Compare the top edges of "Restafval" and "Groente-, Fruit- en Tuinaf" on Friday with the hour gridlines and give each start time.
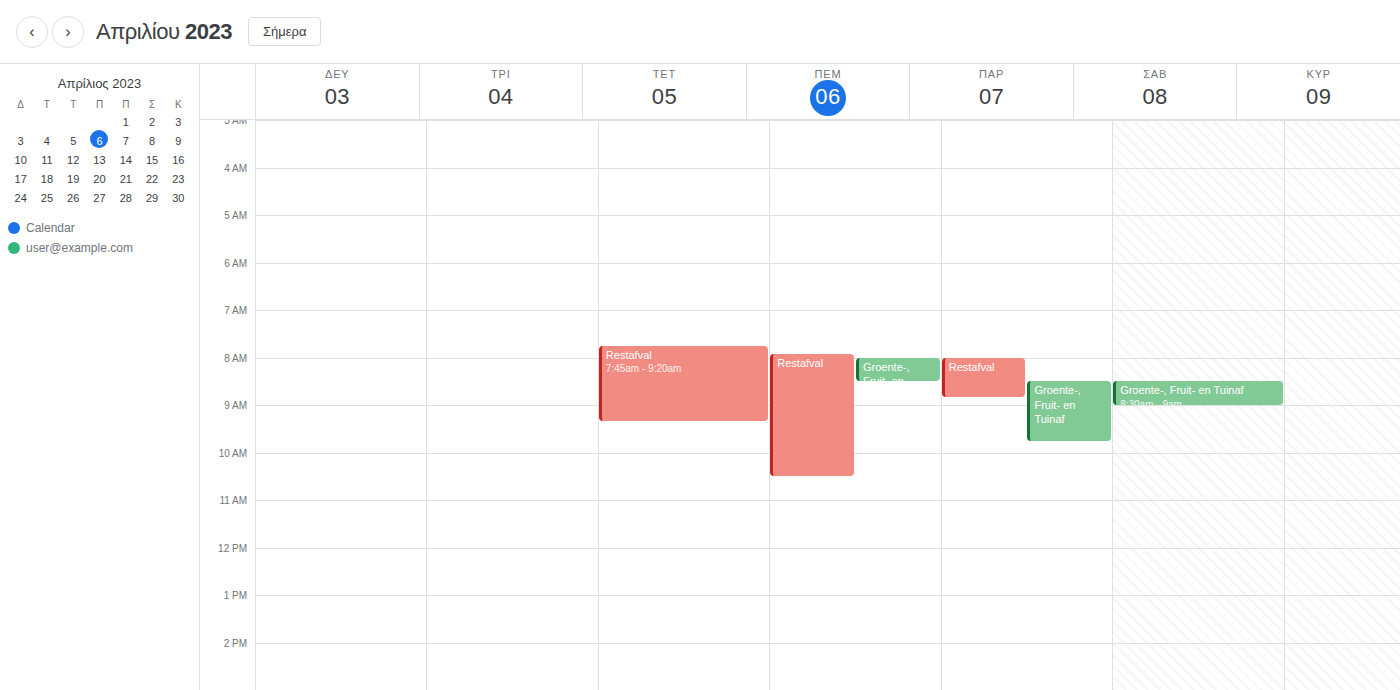
"Restafval": 8:00 AM, exactly on the 8 AM line. "Groente-, Fruit- en Tuinaf": 8:30 AM, halfway between the 8 AM and 9 AM lines.